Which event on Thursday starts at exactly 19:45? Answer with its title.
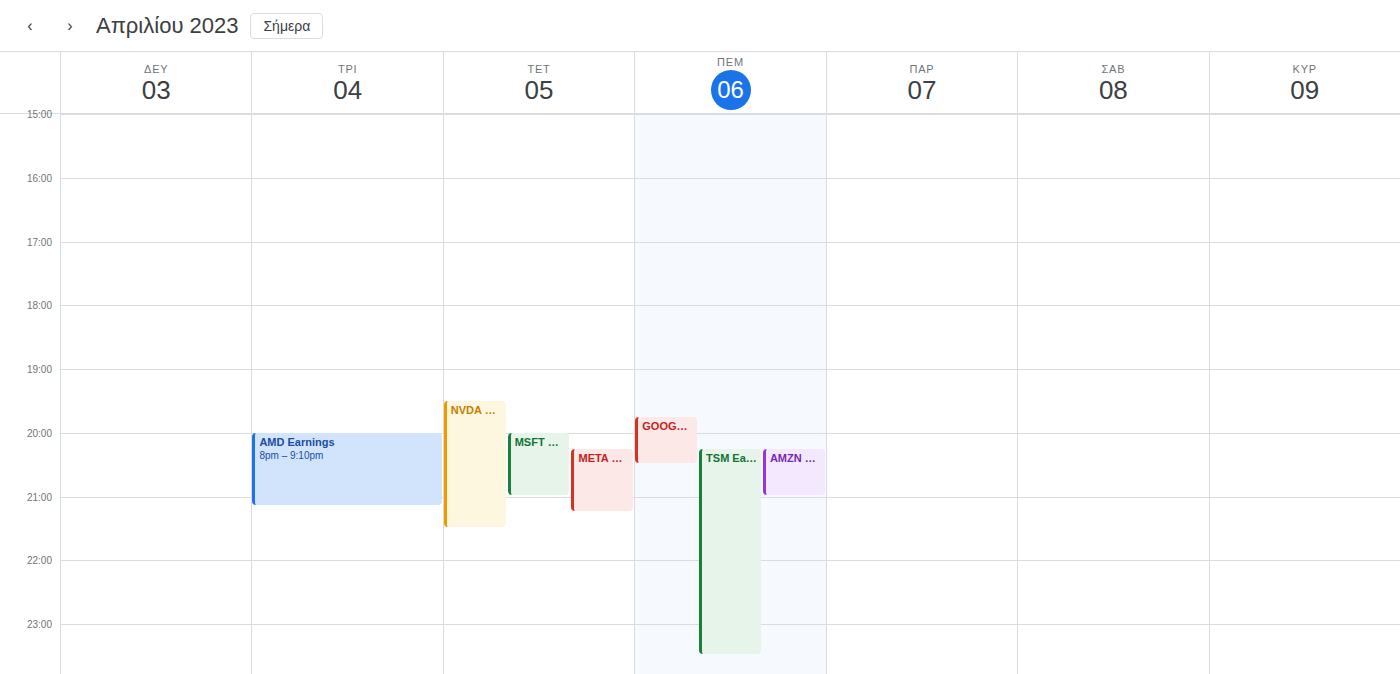
"GOOGL Earnings"